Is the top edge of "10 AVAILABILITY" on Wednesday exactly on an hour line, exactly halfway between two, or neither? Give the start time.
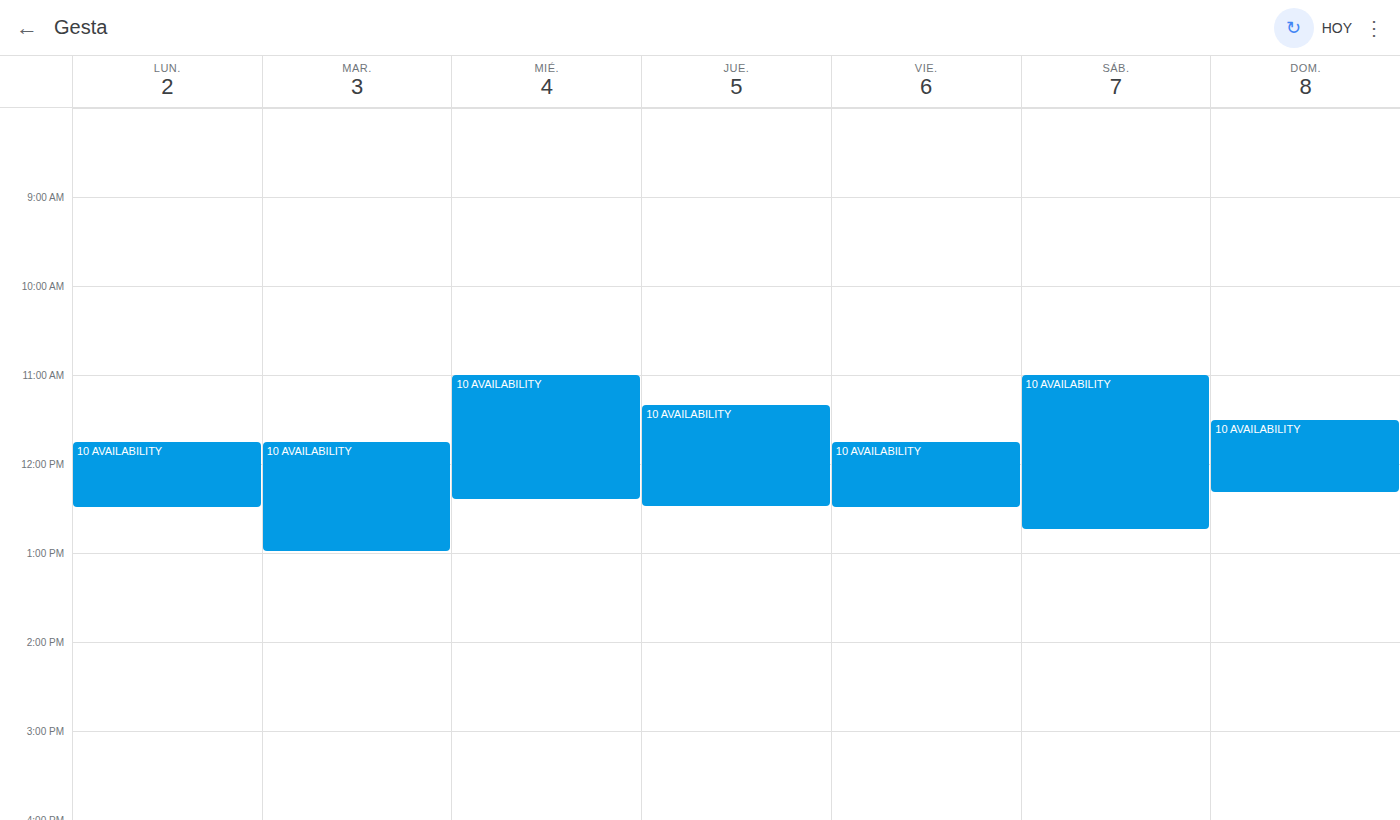
11:00 AM -- exactly on the 11 AM line.